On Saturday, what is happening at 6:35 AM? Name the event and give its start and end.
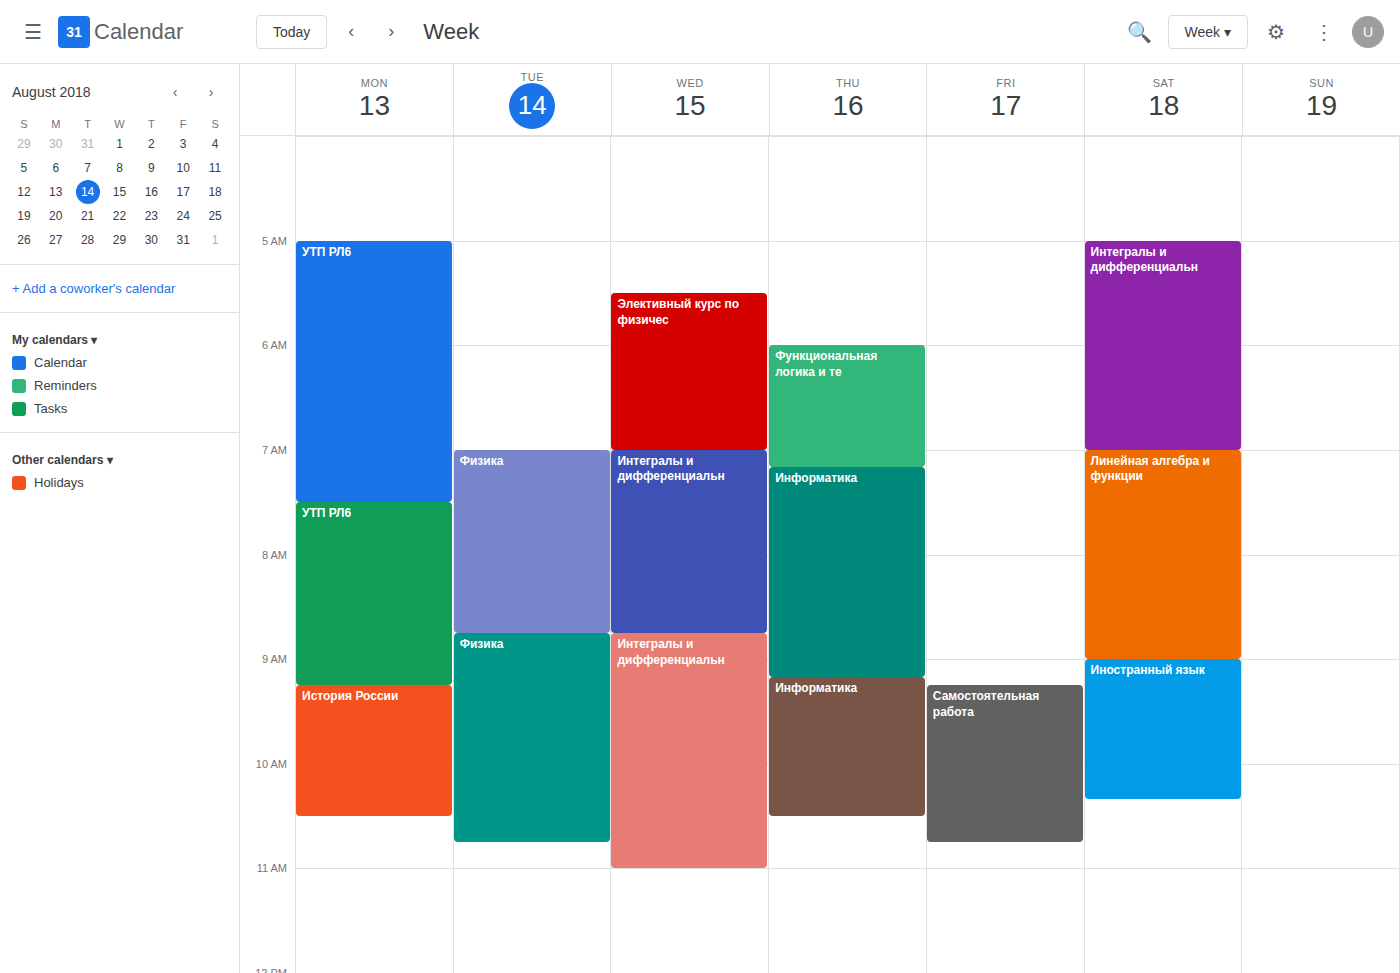
"Интегралы и дифференциальн", 5:00 AM to 7:00 AM